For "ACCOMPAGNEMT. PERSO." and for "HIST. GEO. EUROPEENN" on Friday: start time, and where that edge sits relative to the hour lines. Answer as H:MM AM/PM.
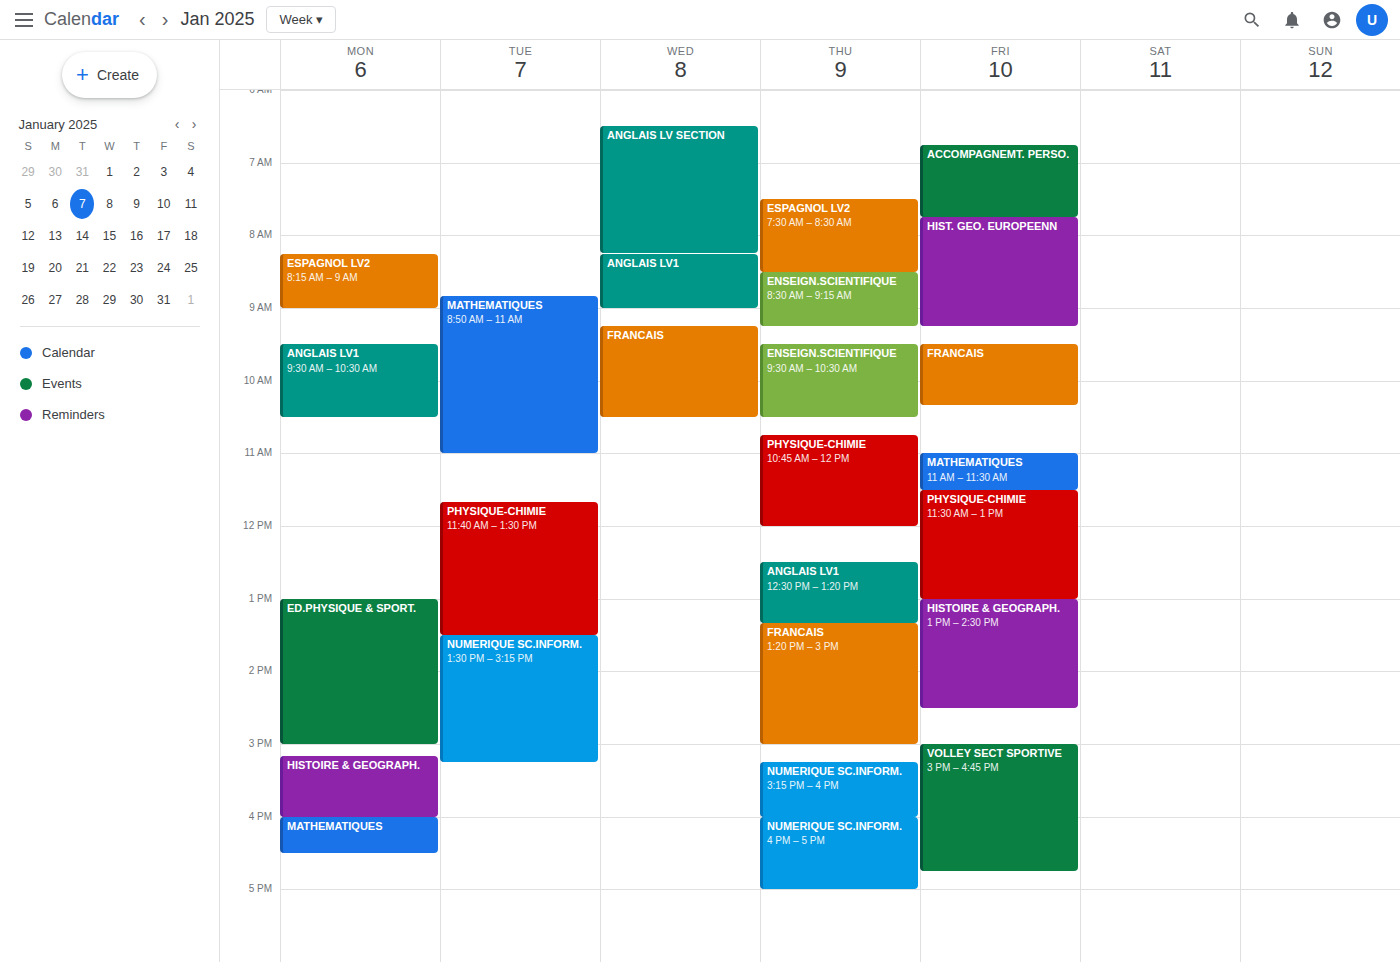
"ACCOMPAGNEMT. PERSO.": 6:45 AM, neither: three quarters of the way from the 6 AM line to the 7 AM line. "HIST. GEO. EUROPEENN": 7:45 AM, neither: three quarters of the way from the 7 AM line to the 8 AM line.